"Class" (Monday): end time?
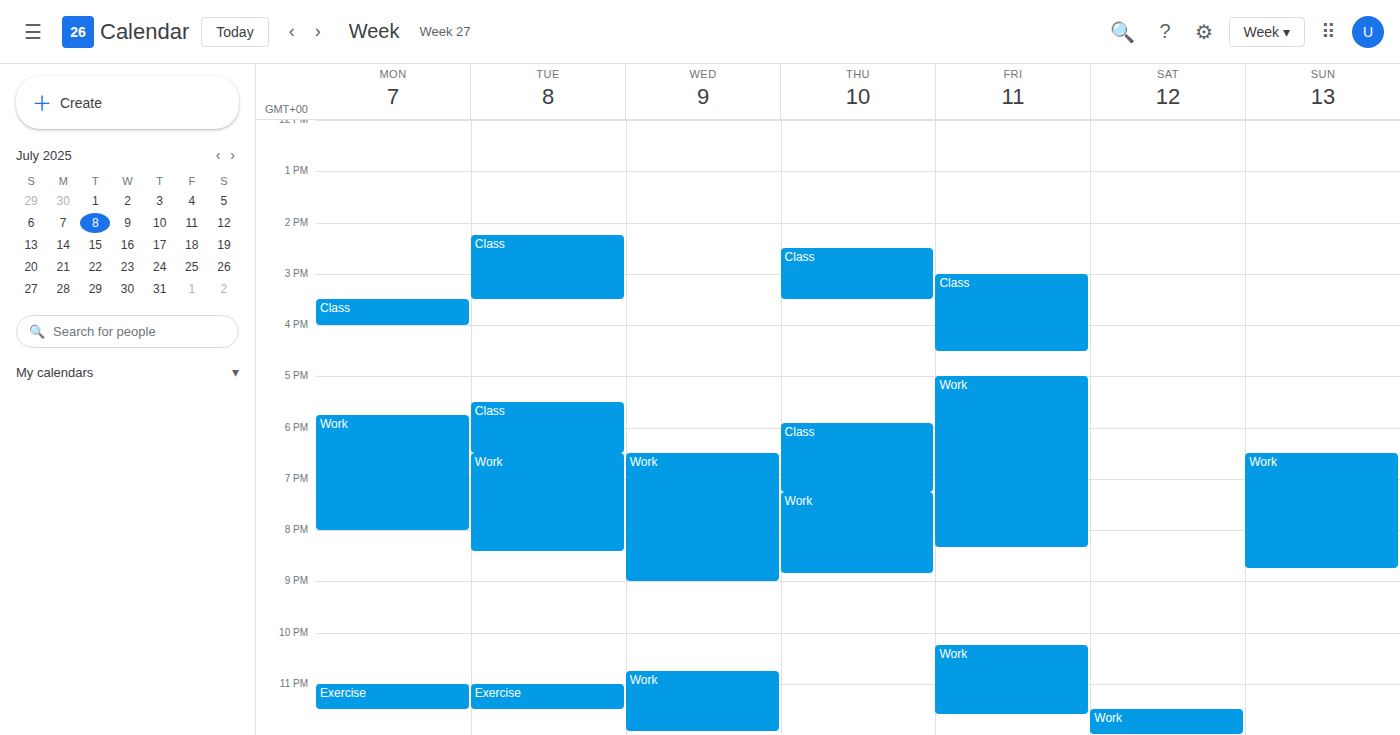
4:00 PM